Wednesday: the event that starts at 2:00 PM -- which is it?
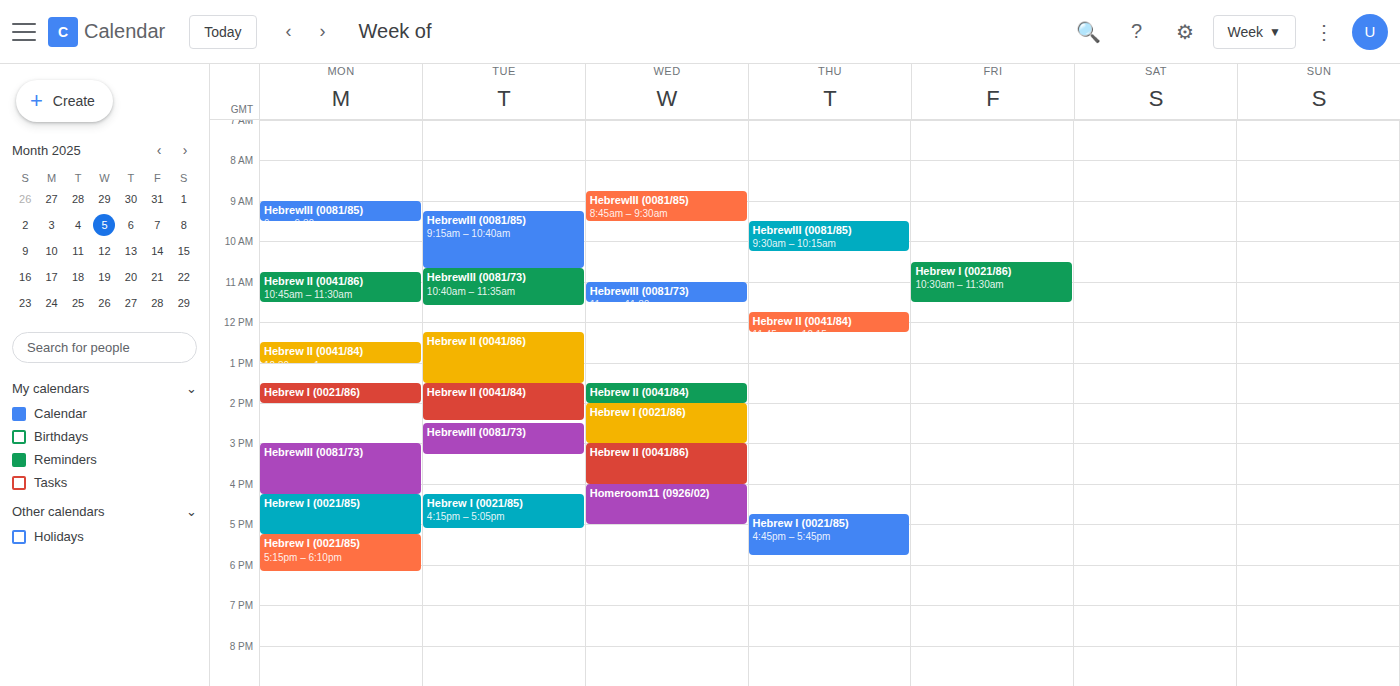
"Hebrew I (0021/86)"